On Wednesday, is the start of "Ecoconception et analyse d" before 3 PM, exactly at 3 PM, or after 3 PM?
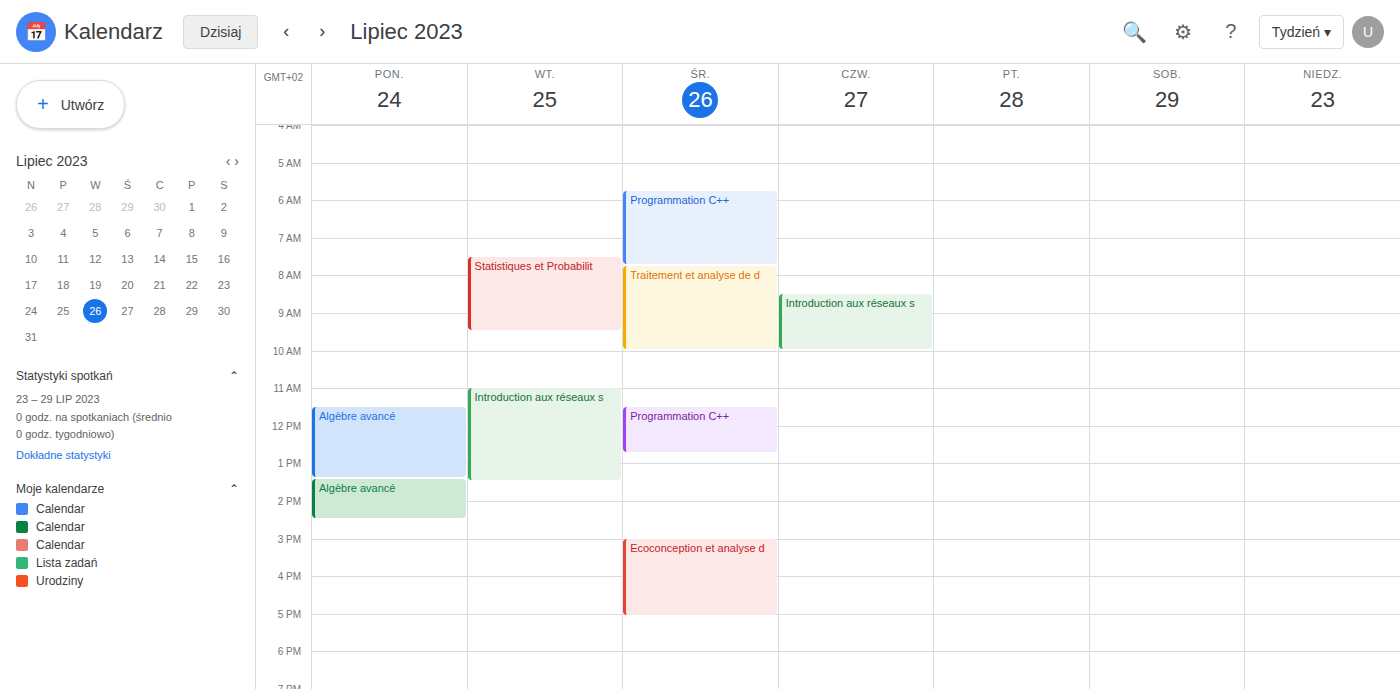
3:00 PM -- exactly at 3 PM, on the 3 PM line.